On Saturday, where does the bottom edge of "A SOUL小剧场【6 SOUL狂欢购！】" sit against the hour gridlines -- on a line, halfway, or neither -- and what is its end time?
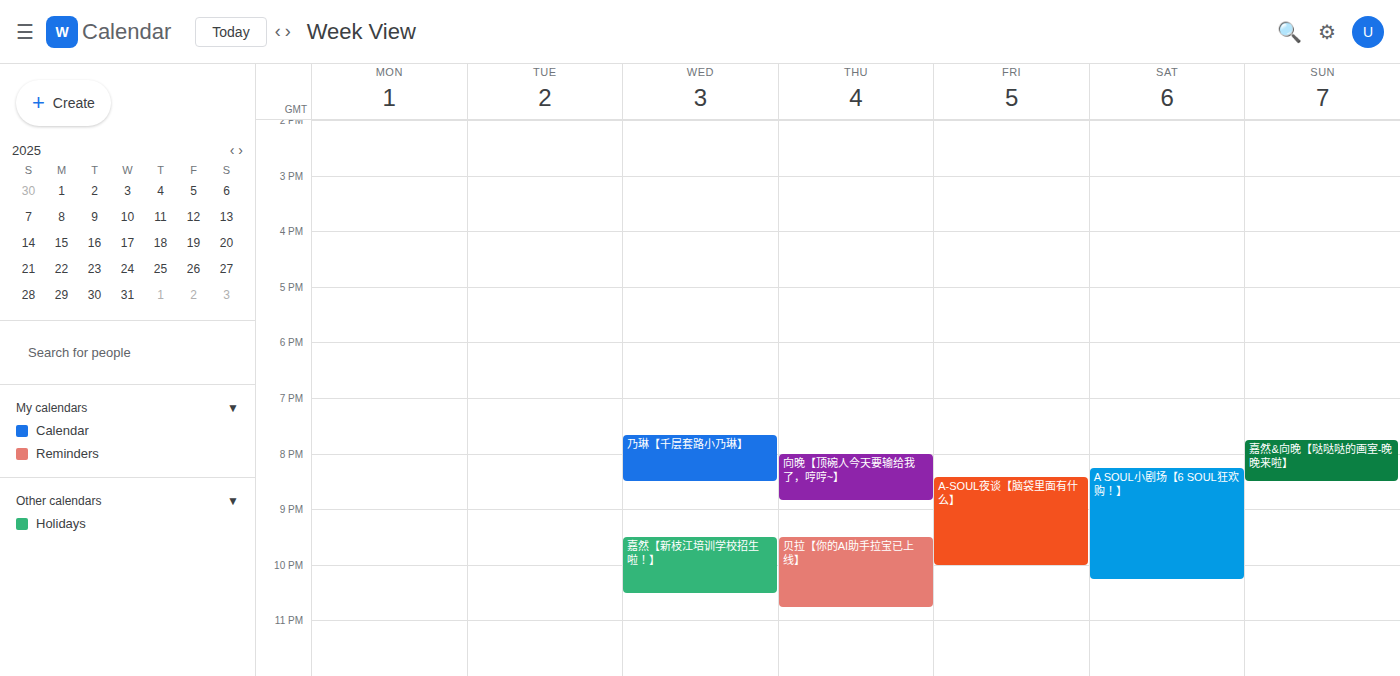
10:15 PM -- neither: a quarter of the way from the 10 PM line to the 11 PM line.